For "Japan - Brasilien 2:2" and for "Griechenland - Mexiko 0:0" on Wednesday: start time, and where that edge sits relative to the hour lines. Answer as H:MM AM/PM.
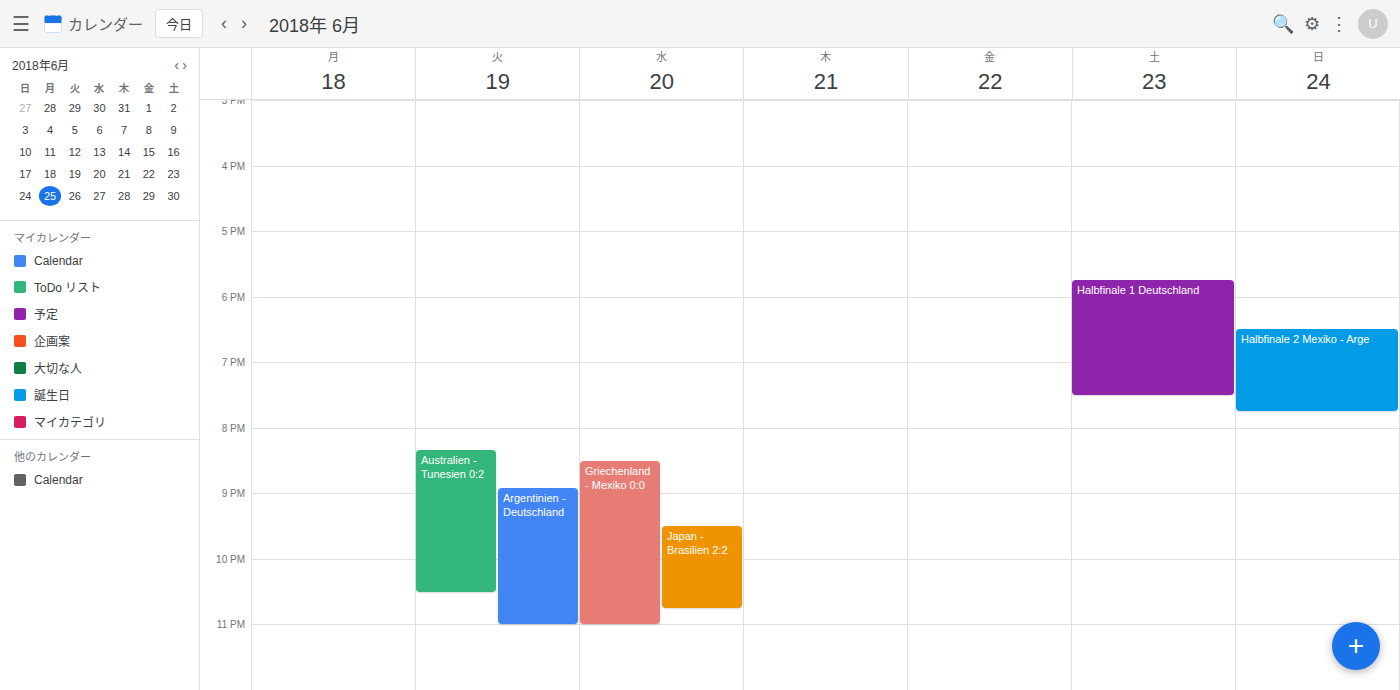
"Japan - Brasilien 2:2": 9:30 PM, halfway between the 9 PM and 10 PM lines. "Griechenland - Mexiko 0:0": 8:30 PM, halfway between the 8 PM and 9 PM lines.